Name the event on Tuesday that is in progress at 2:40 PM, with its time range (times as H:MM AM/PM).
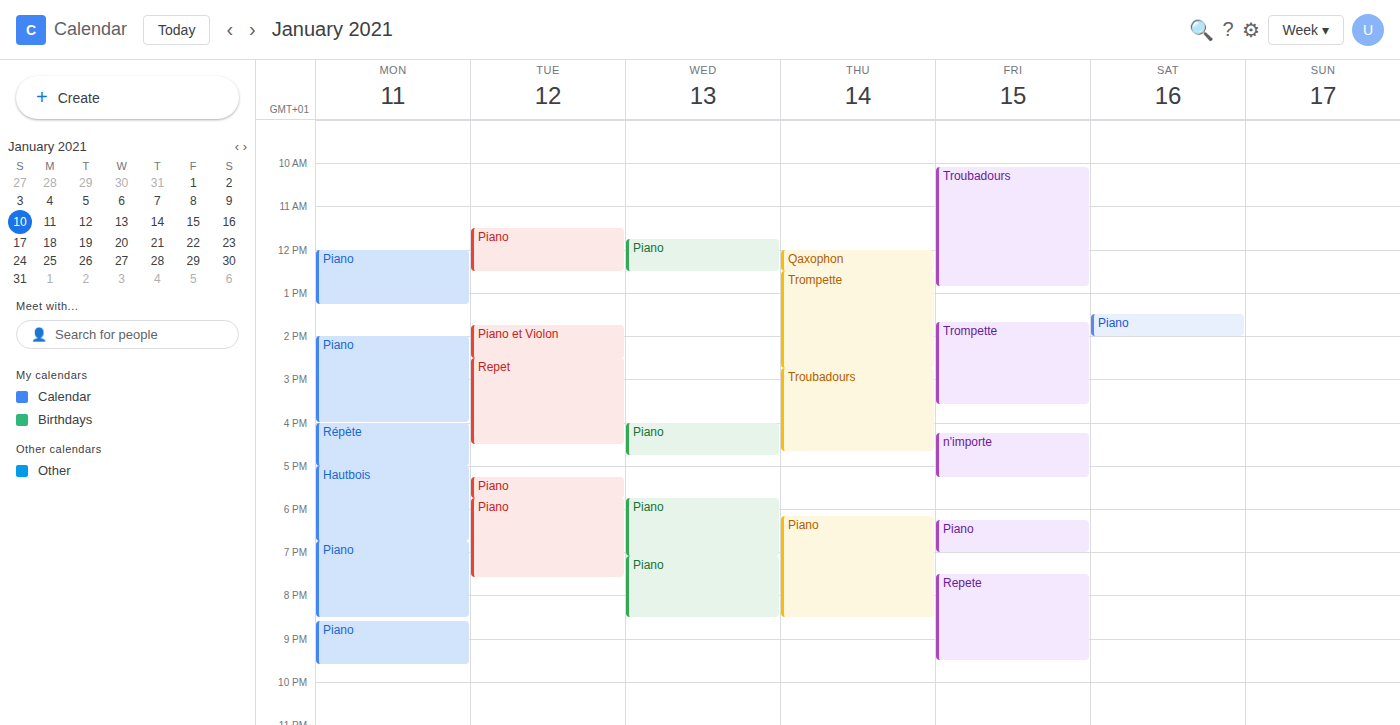
"Repet", 2:30 PM to 4:30 PM